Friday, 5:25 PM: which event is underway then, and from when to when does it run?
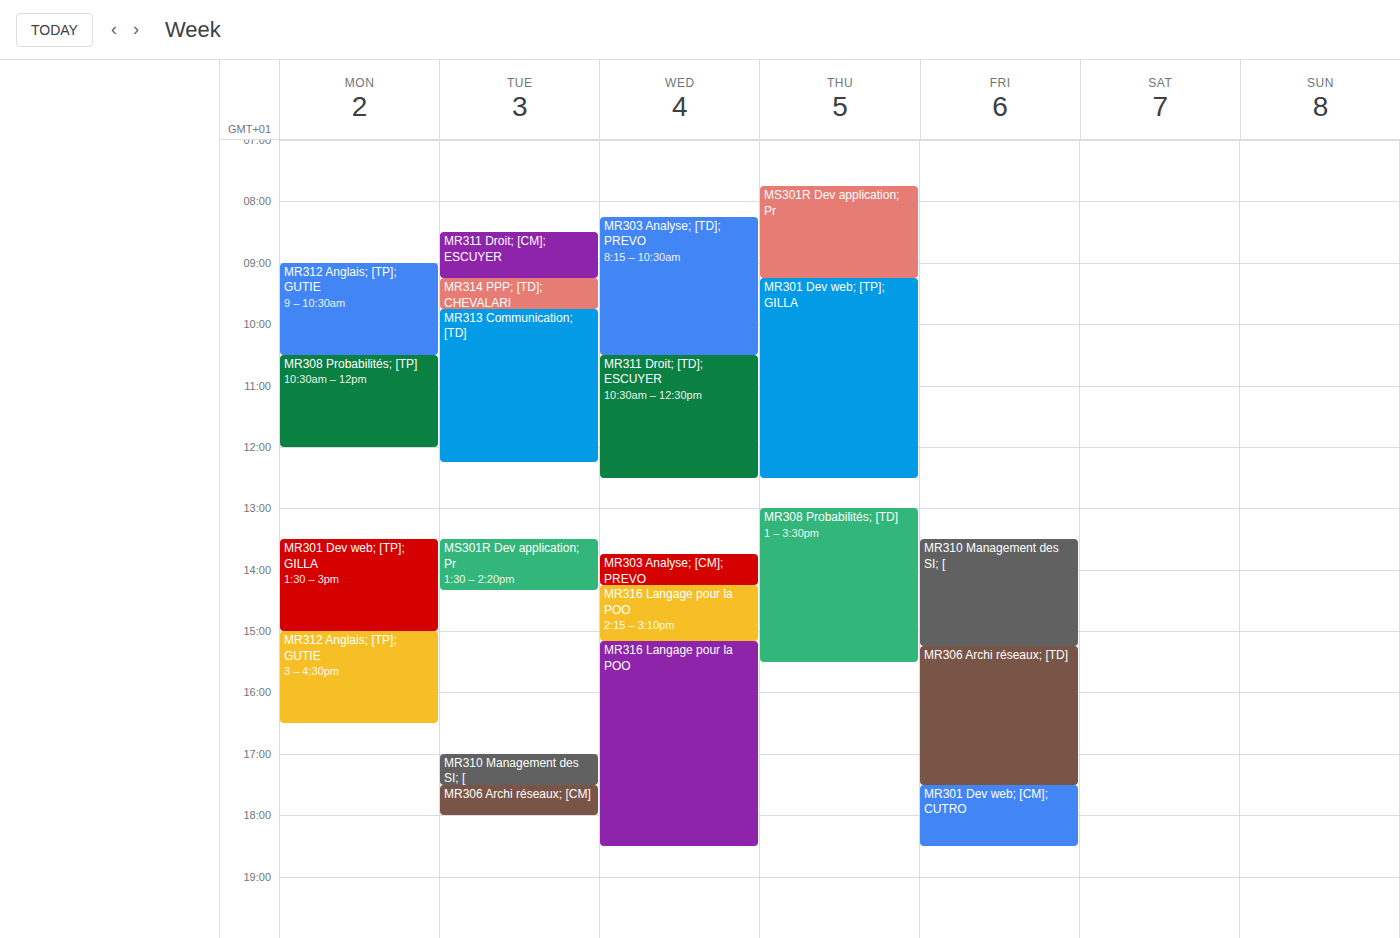
"MR306 Archi réseaux; [TD]", 3:15 PM to 5:30 PM